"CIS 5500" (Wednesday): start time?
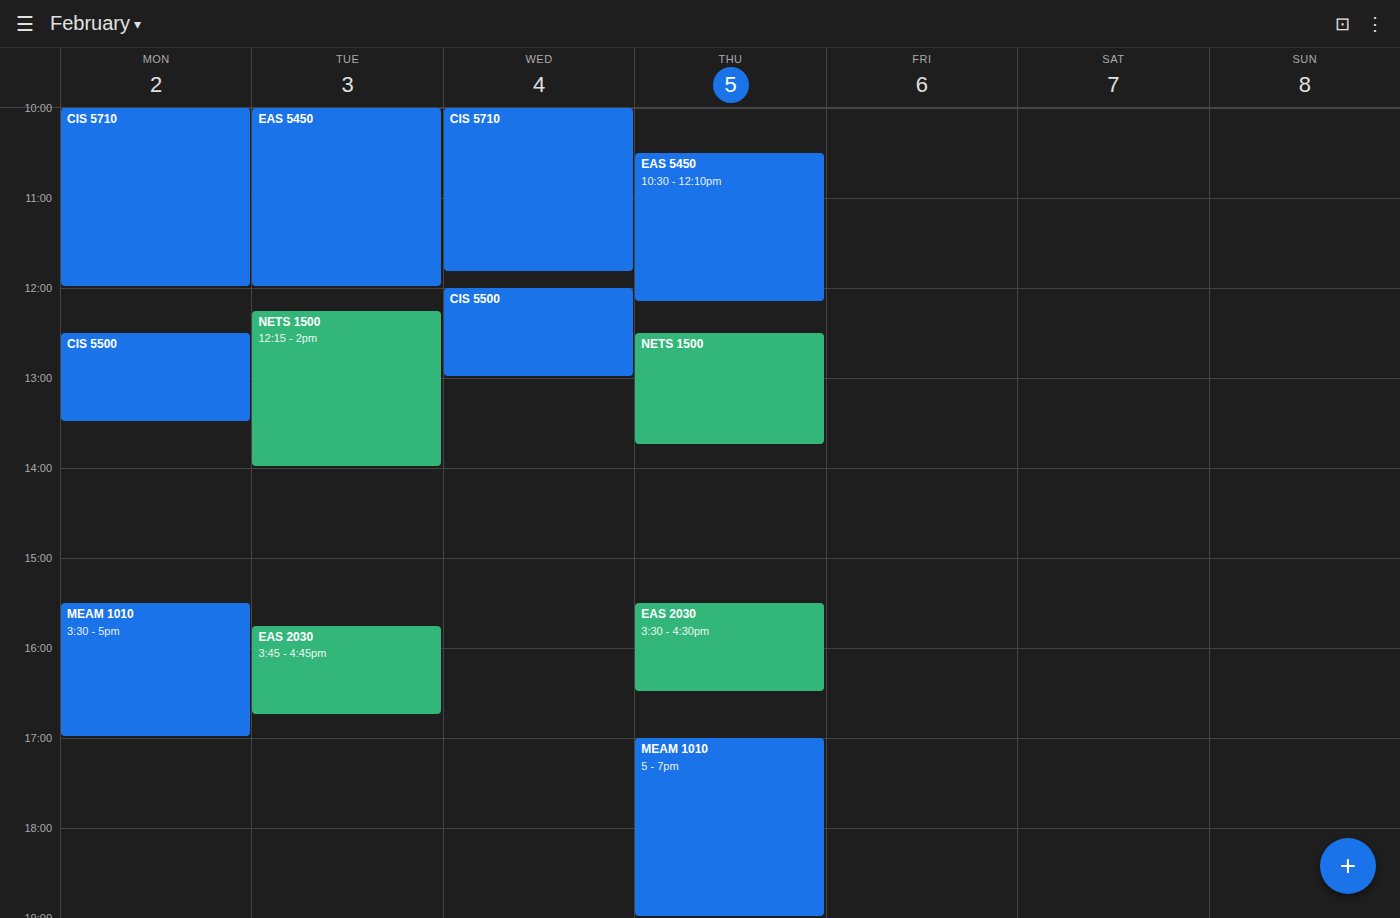
12:00